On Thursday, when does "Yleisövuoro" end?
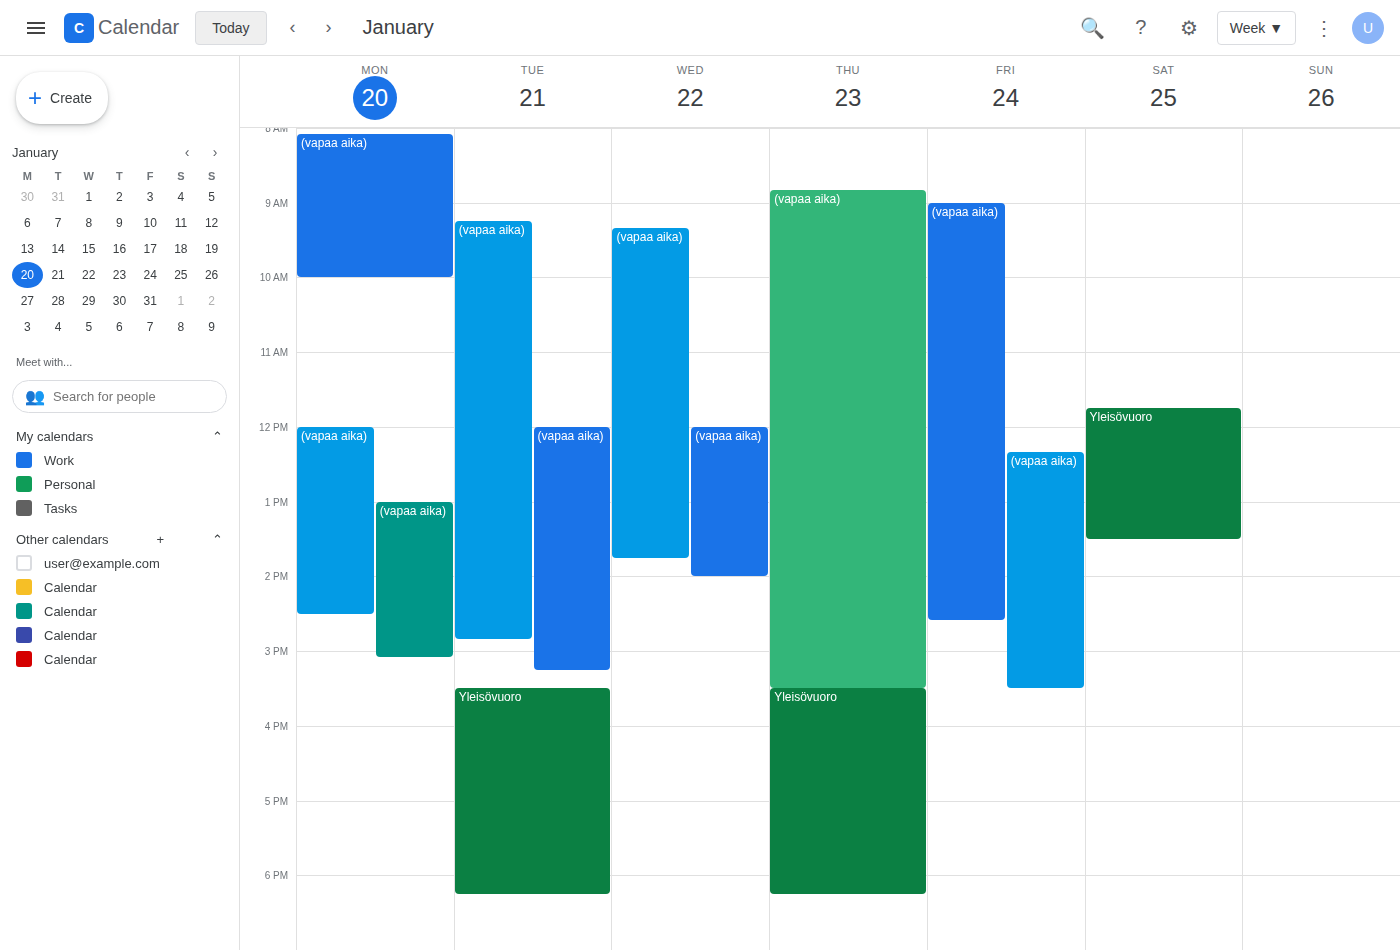
6:15 PM